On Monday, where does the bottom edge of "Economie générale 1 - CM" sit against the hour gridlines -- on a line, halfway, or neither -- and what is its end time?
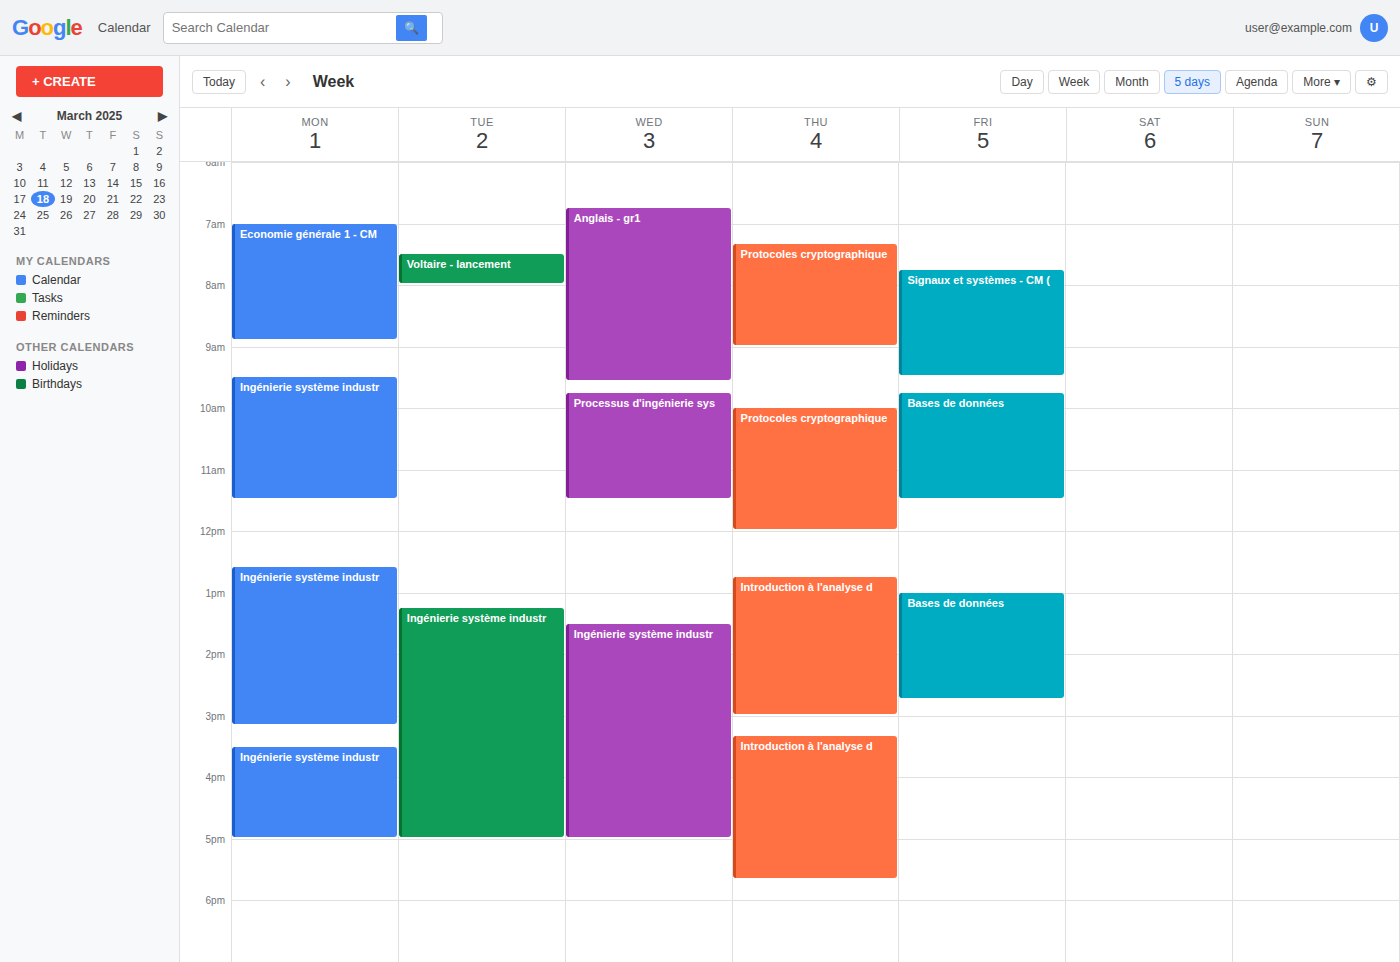
8:55 AM -- neither: 55 minutes below the 8 AM line and 5 minutes above the 9 AM line.